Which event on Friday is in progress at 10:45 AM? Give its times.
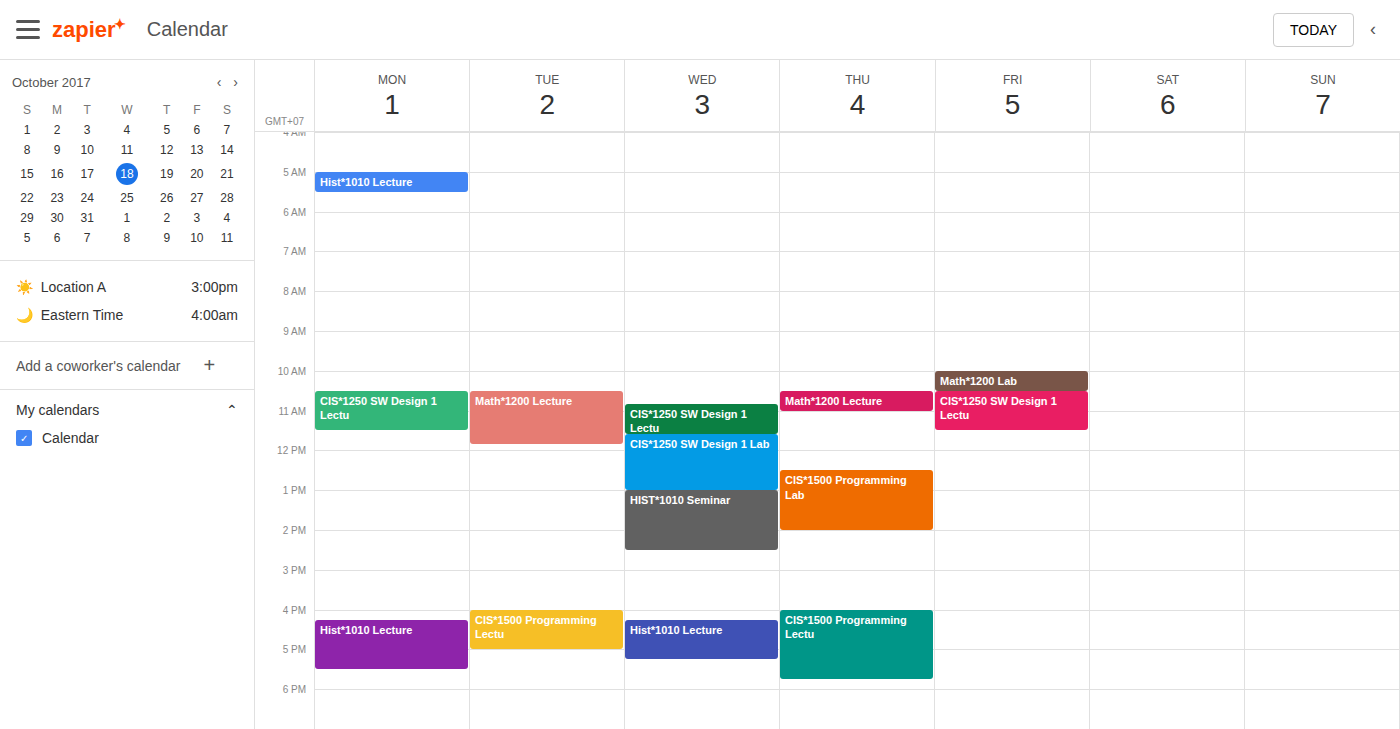
"CIS*1250 SW Design 1 Lectu", 10:30 AM to 11:30 AM